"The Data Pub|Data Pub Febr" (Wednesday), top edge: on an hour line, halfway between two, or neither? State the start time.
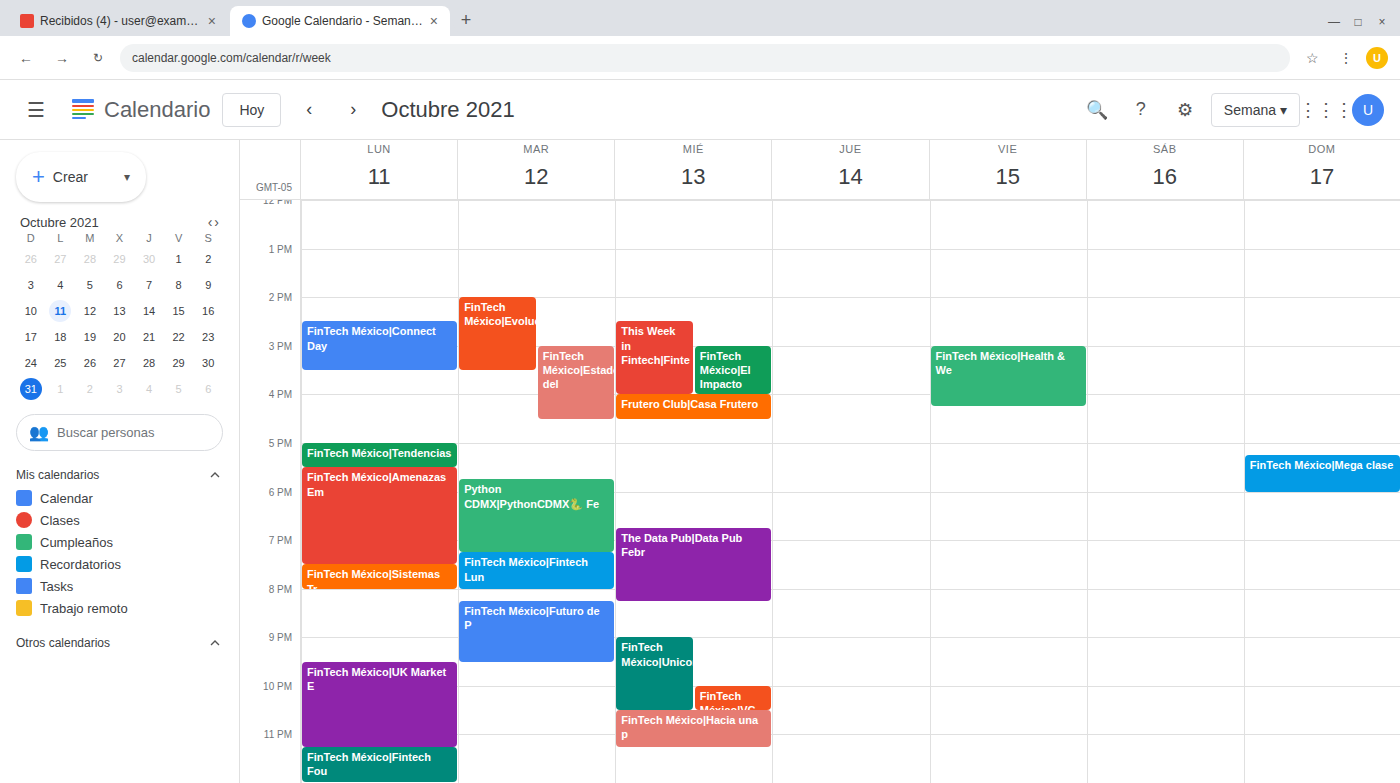
6:45 PM -- neither: three quarters of the way from the 6 PM line to the 7 PM line.